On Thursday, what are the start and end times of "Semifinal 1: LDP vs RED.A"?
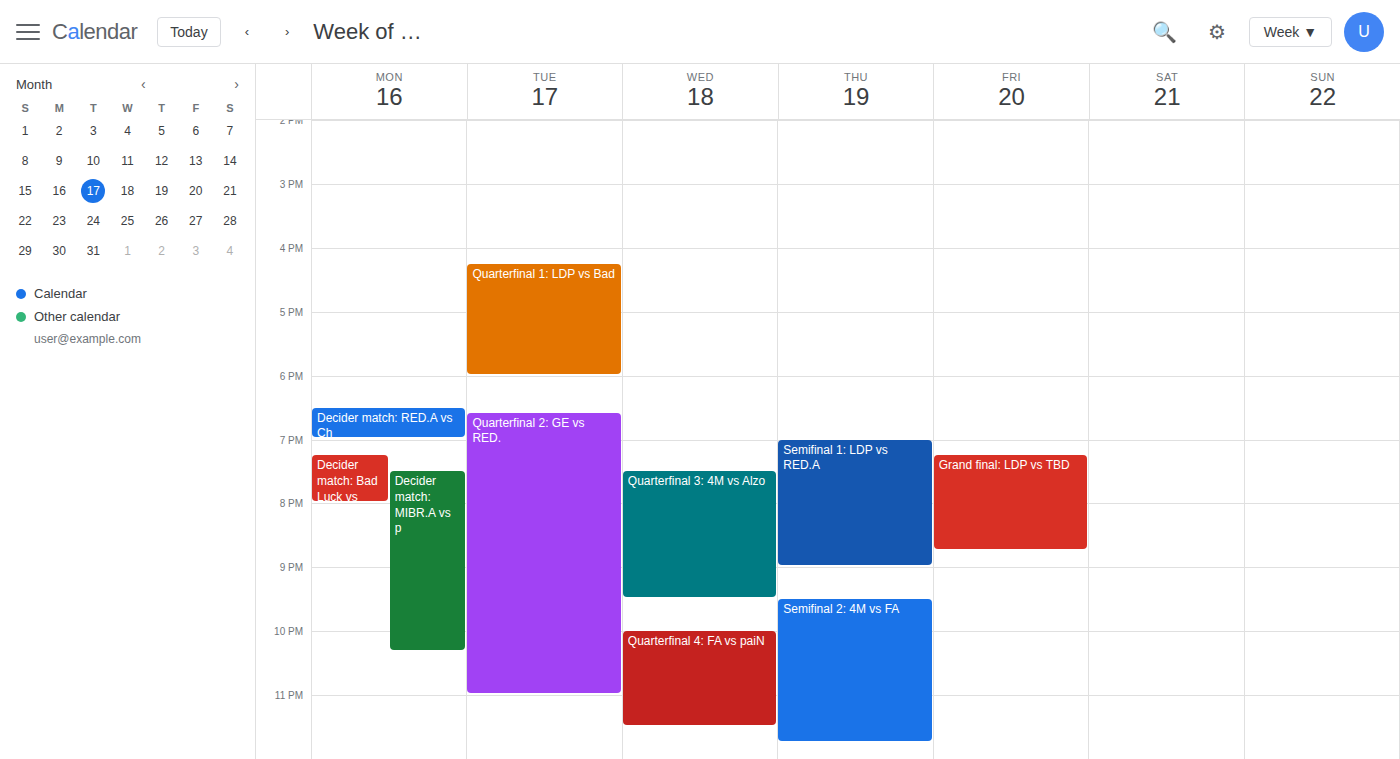
7:00 PM to 9:00 PM